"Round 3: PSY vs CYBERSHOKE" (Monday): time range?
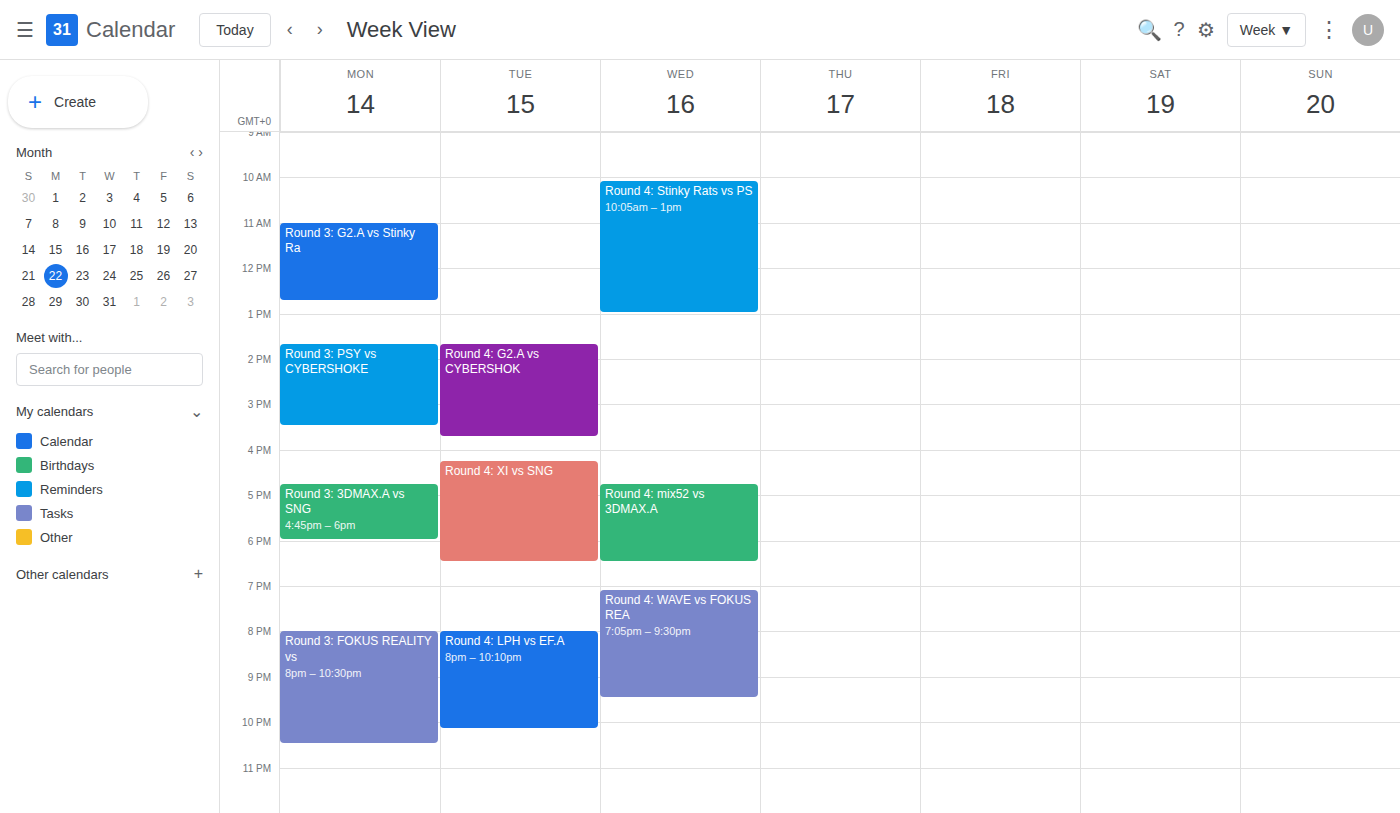
1:40 PM to 3:30 PM